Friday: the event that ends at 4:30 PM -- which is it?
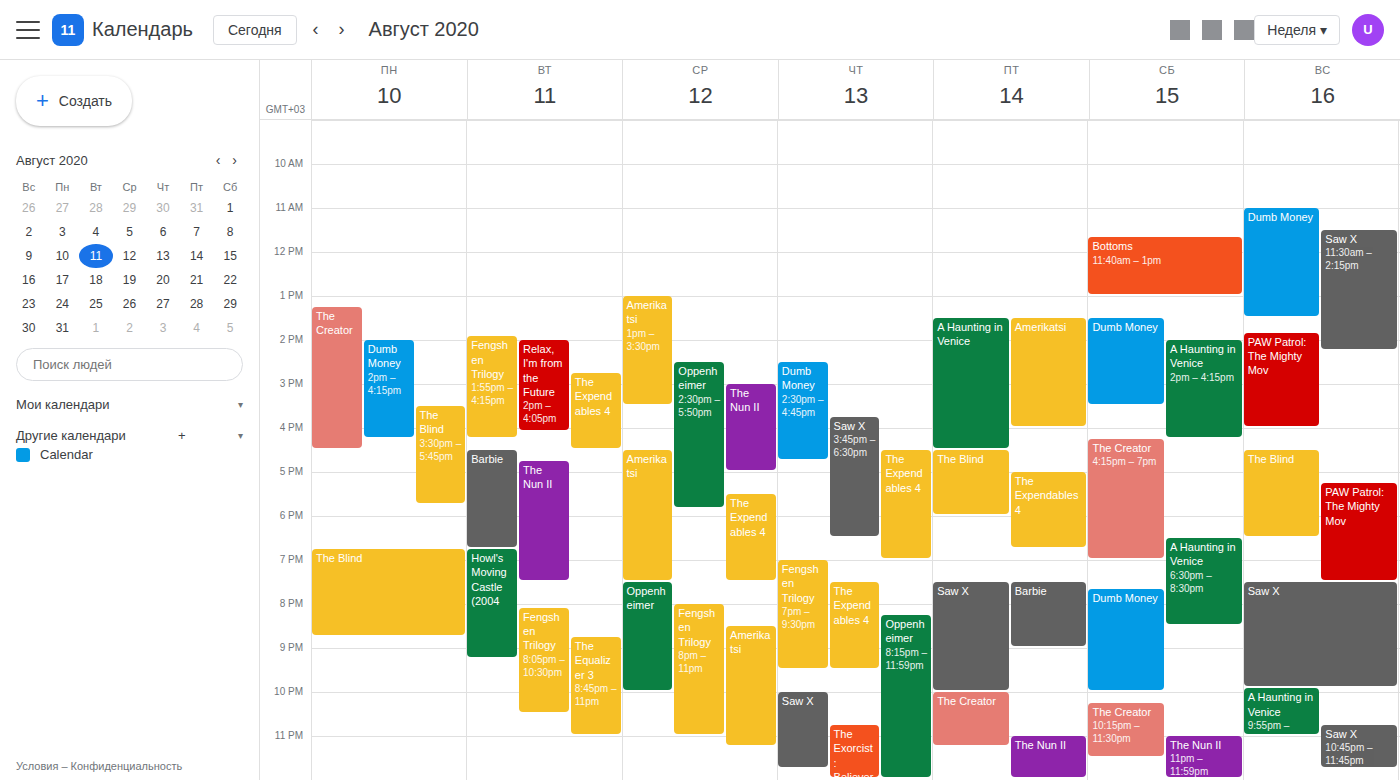
"A Haunting in Venice"